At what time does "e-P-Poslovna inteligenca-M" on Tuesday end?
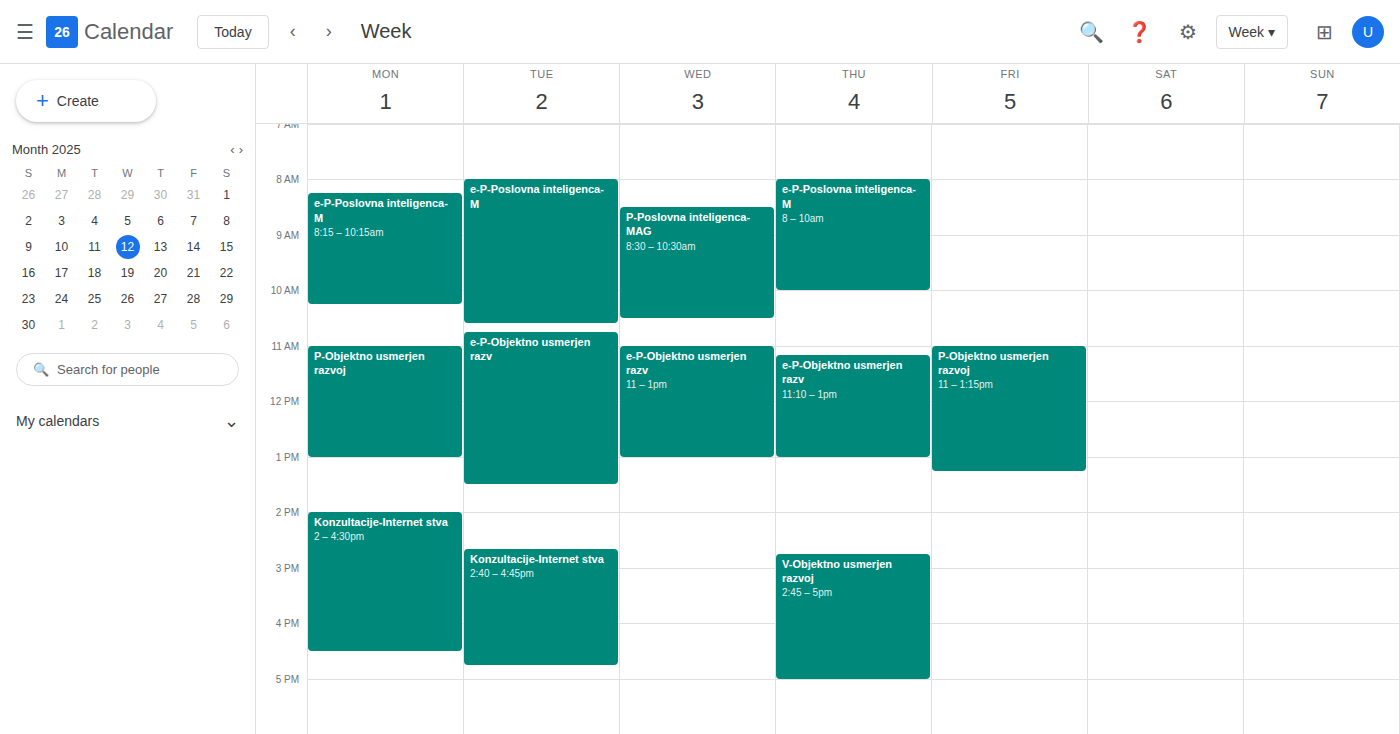
10:35 AM